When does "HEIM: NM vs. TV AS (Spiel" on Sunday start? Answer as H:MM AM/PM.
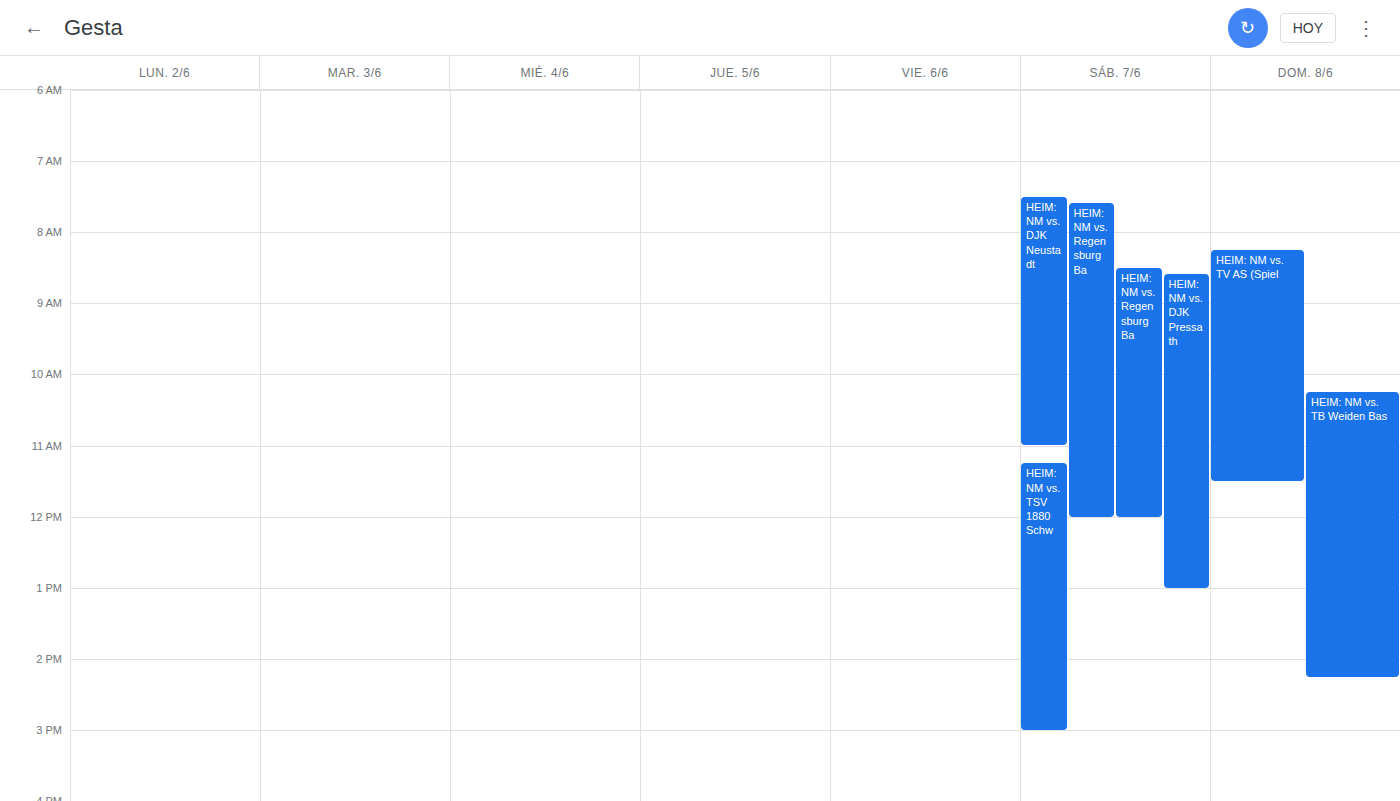
8:15 AM